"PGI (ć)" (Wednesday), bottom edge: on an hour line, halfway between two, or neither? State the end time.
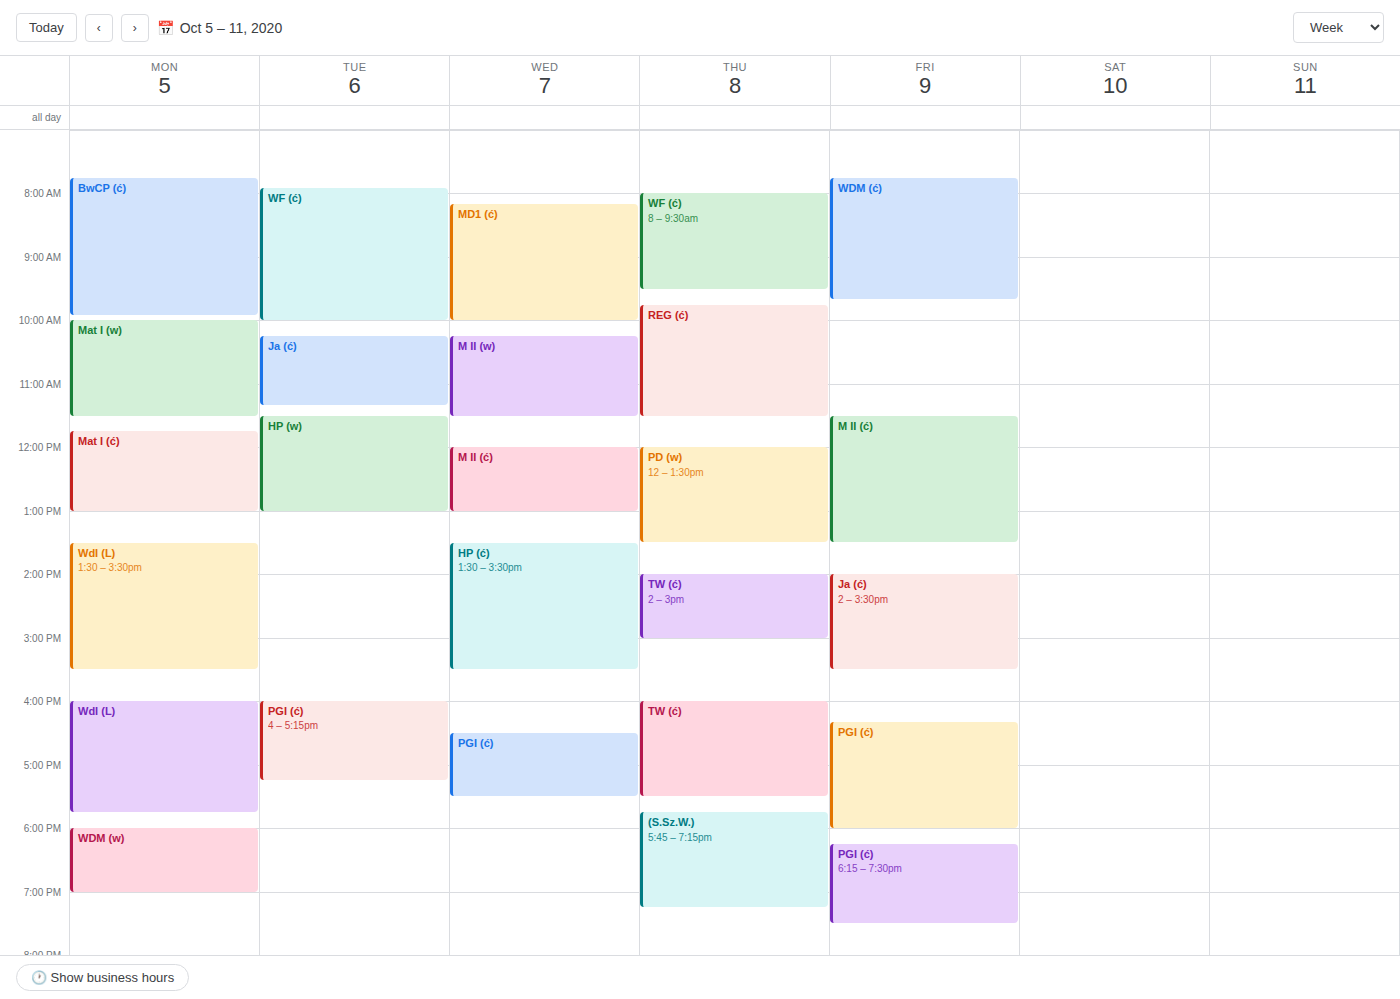
5:30 PM -- halfway between the 5 PM and 6 PM lines.